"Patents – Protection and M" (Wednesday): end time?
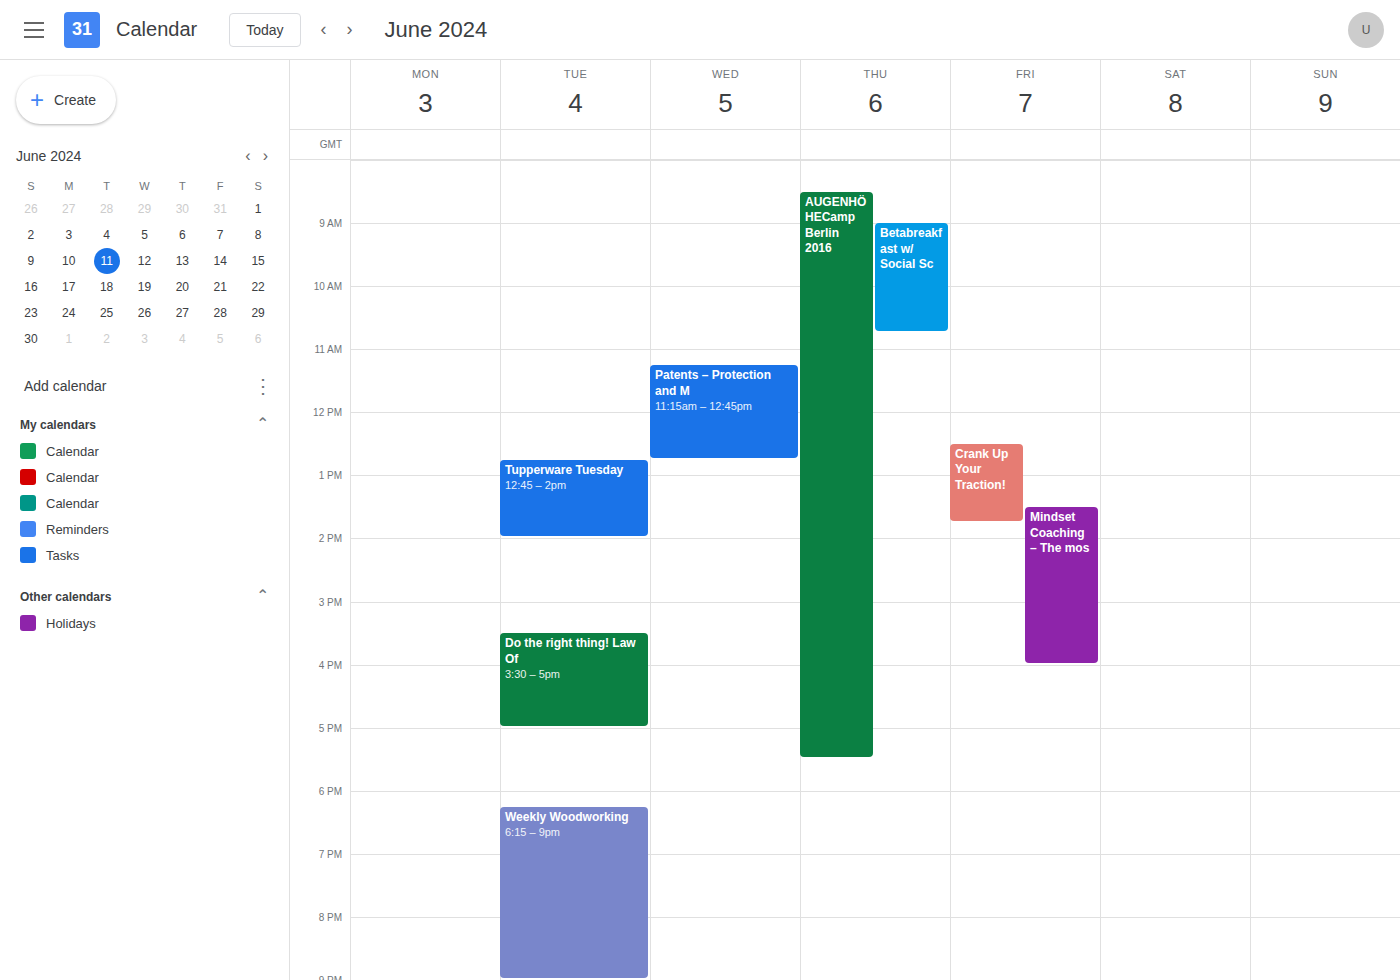
12:45 PM